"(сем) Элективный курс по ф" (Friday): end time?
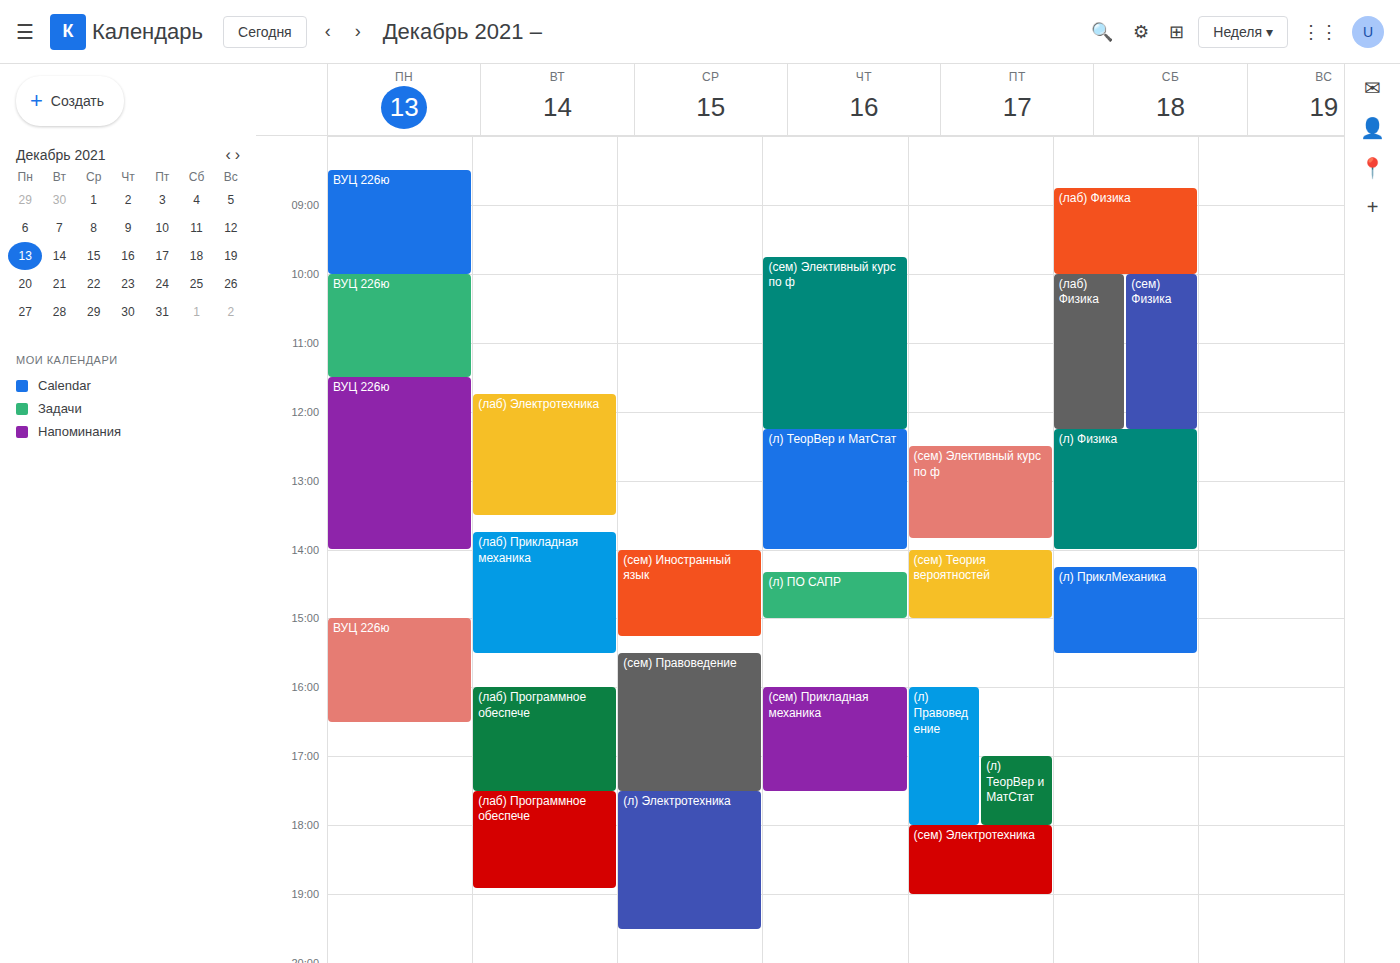
13:50